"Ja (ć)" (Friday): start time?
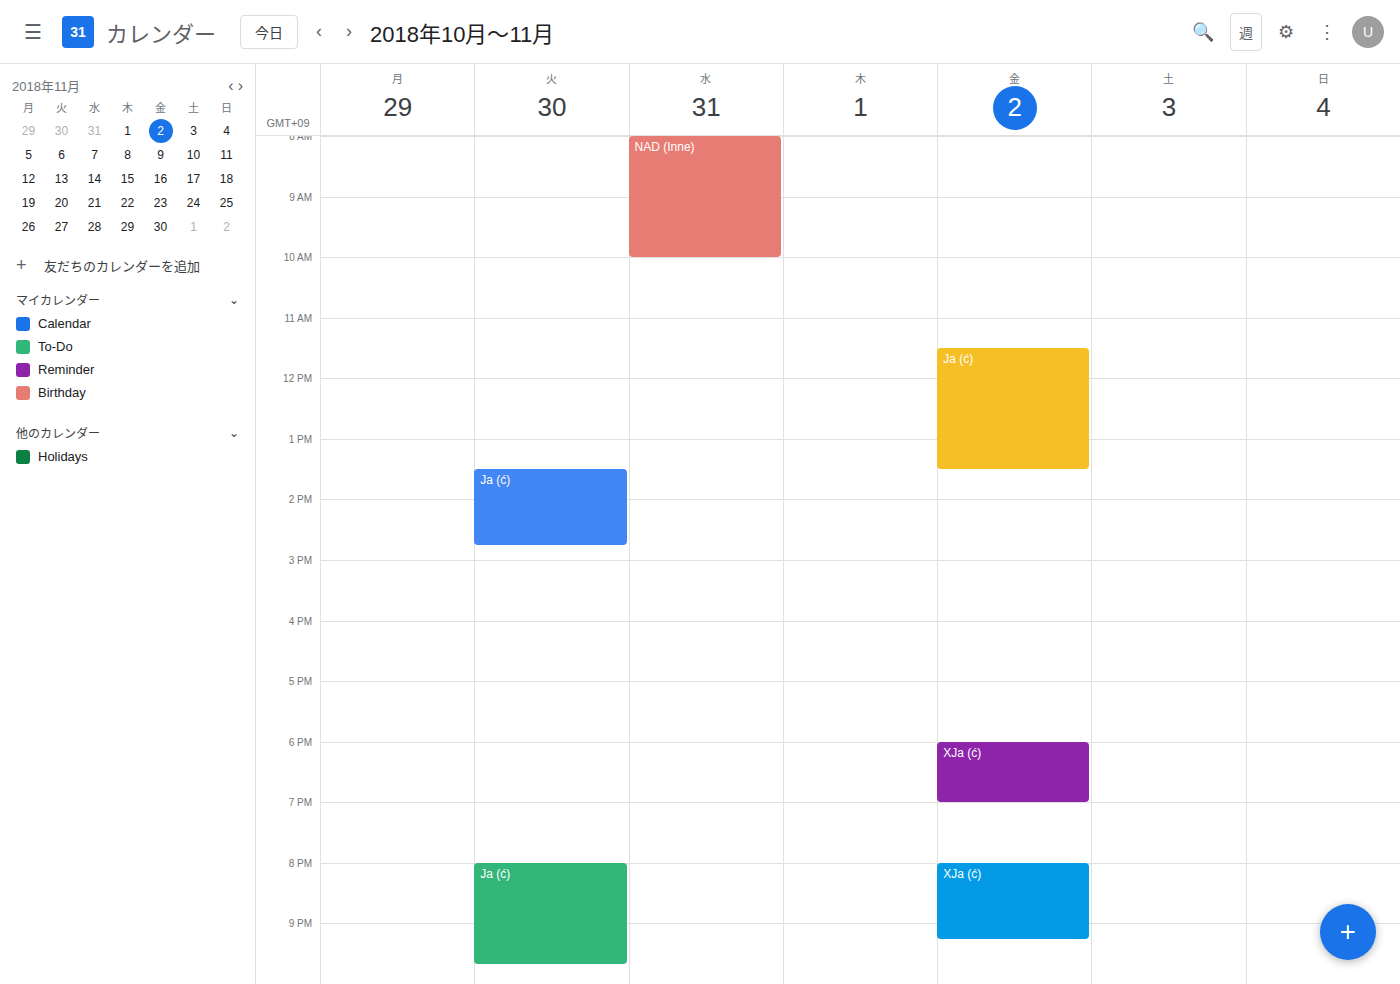
11:30